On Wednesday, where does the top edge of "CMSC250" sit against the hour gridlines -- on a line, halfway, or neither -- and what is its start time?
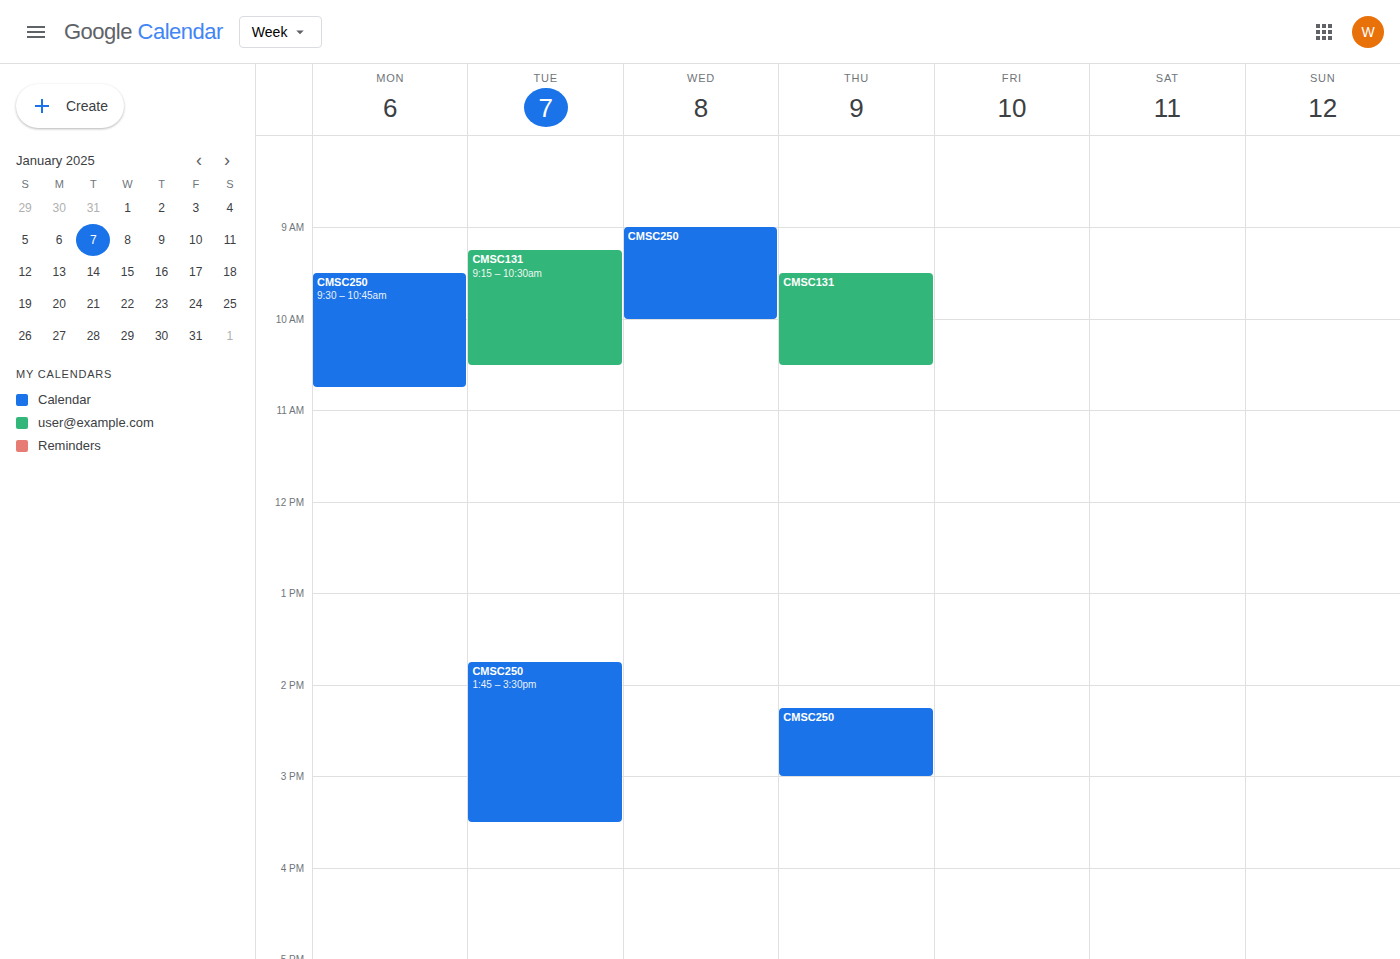
9:00 AM -- exactly on the 9 AM line.